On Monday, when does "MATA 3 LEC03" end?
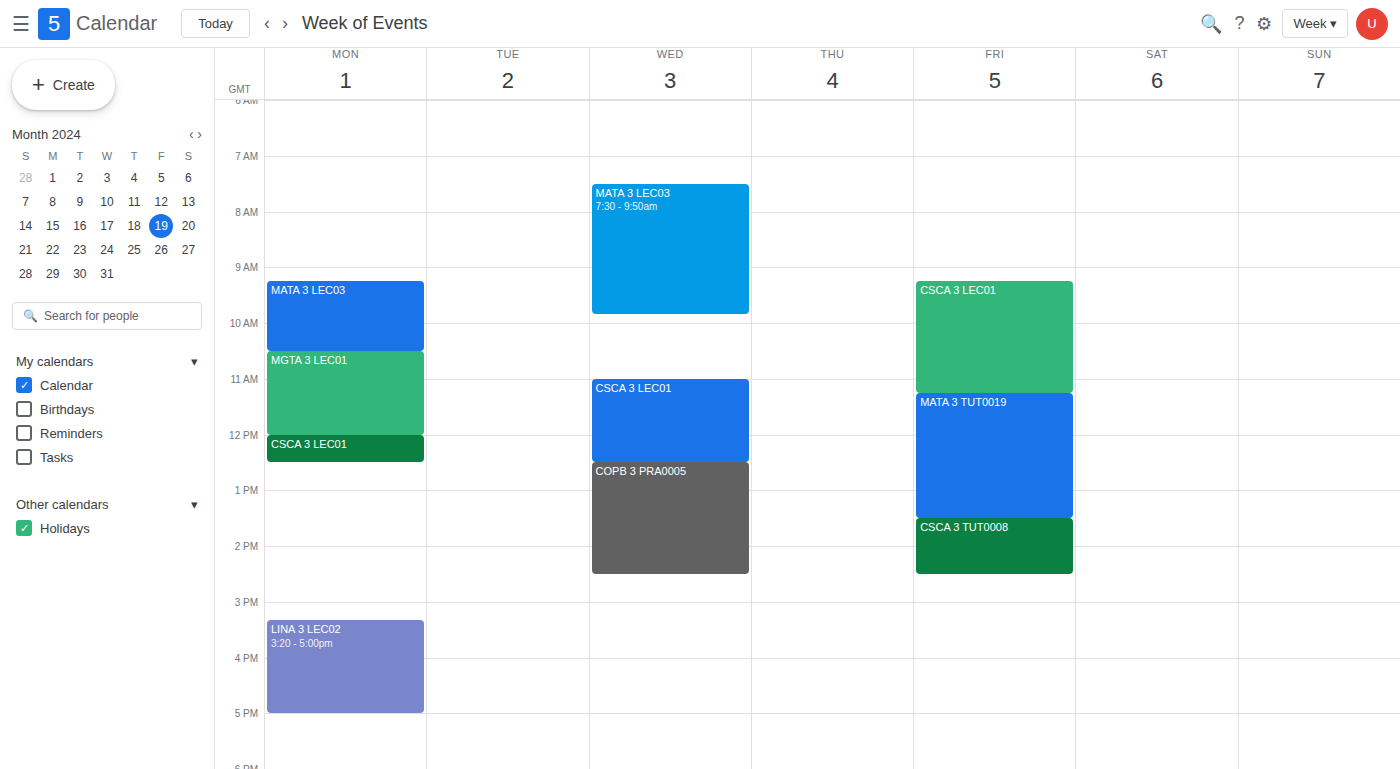
10:30 AM